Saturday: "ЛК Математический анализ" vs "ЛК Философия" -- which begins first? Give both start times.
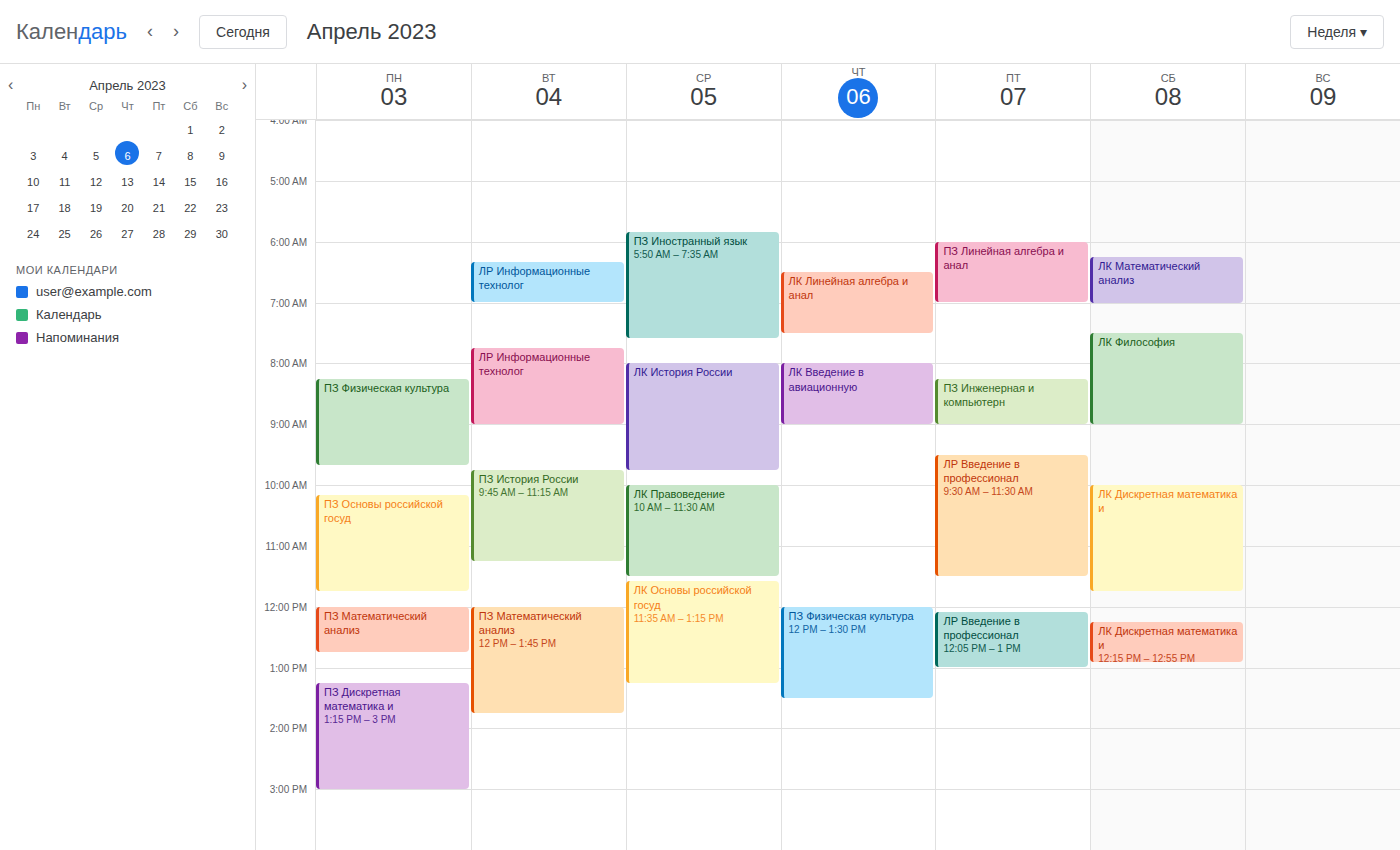
"ЛК Математический анализ" 6:15 AM; "ЛК Философия" 7:30 AM.